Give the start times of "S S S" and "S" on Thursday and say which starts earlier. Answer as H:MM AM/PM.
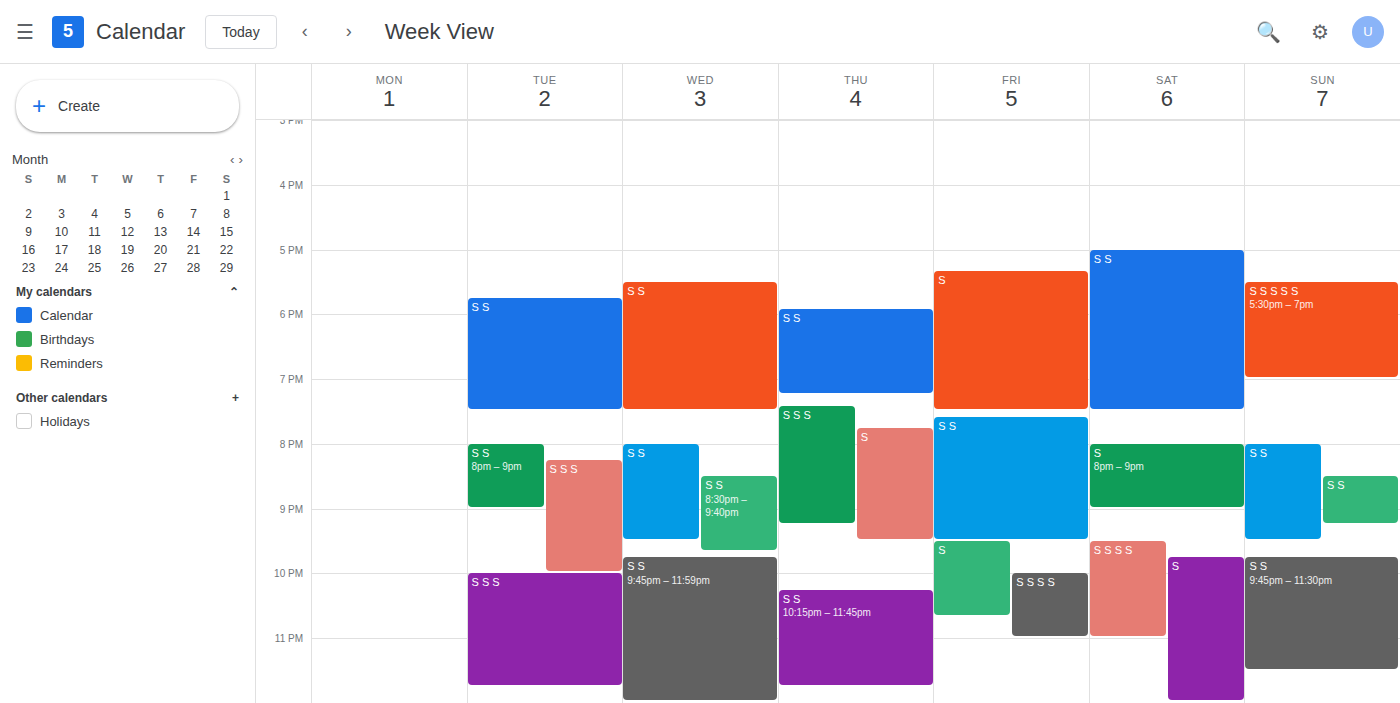
"S S S" 7:25 PM; "S" 7:45 PM.